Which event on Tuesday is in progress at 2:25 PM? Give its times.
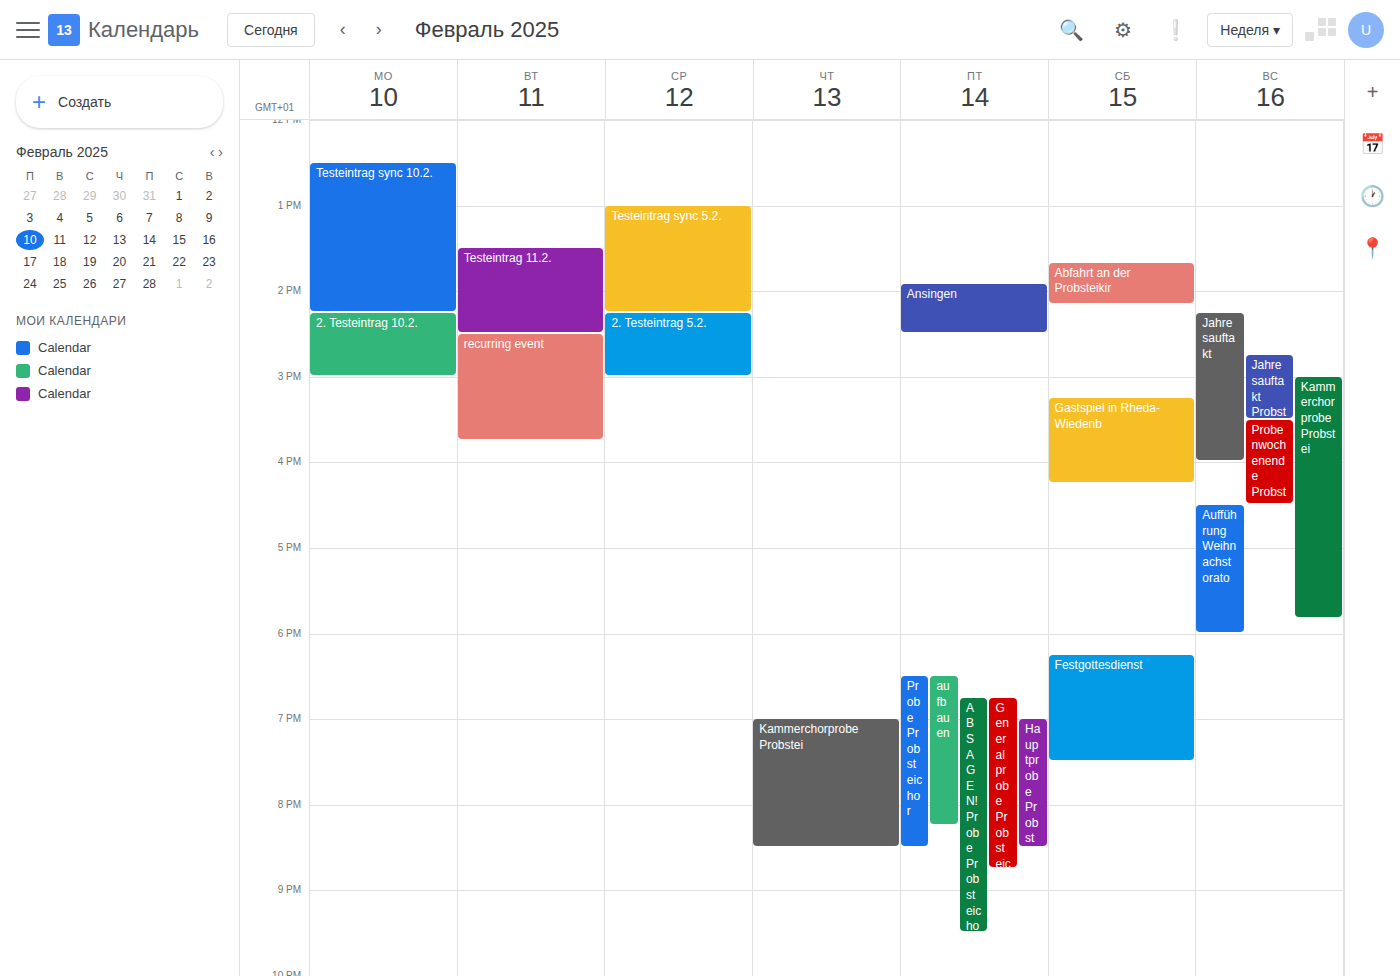
"Testeintrag 11.2.", 1:30 PM to 2:30 PM